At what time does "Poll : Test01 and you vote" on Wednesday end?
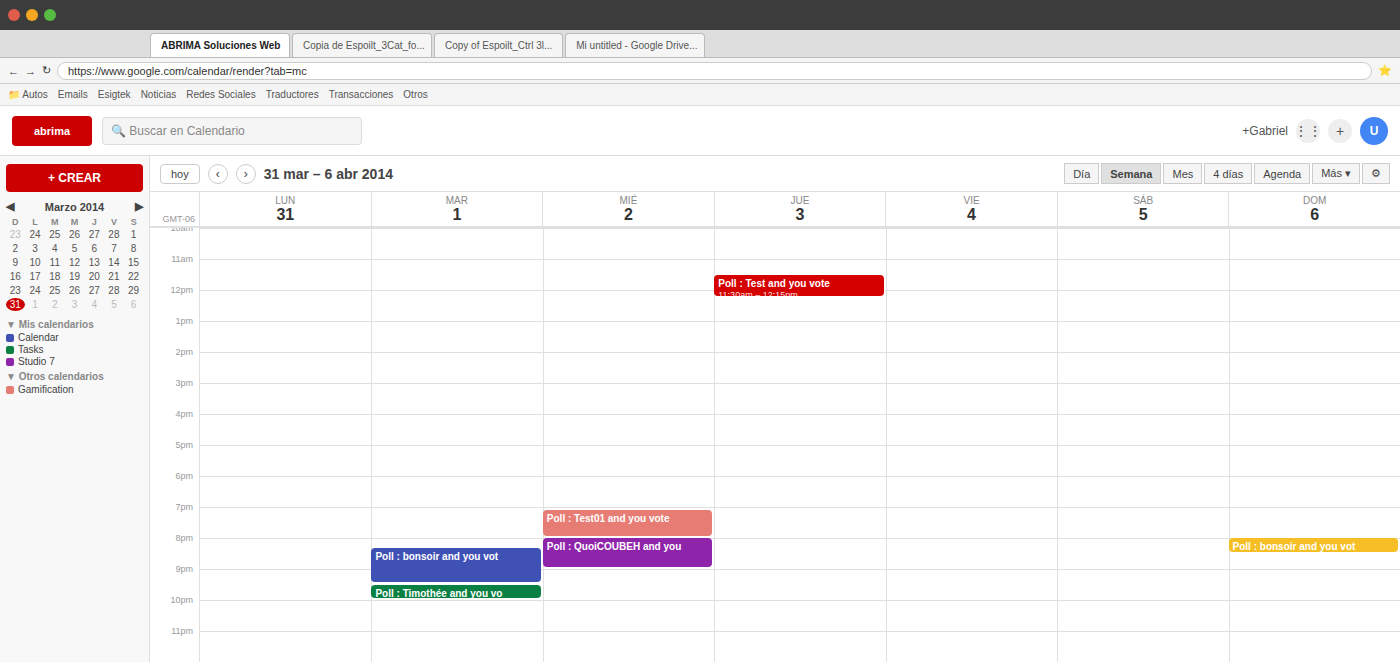
20:00